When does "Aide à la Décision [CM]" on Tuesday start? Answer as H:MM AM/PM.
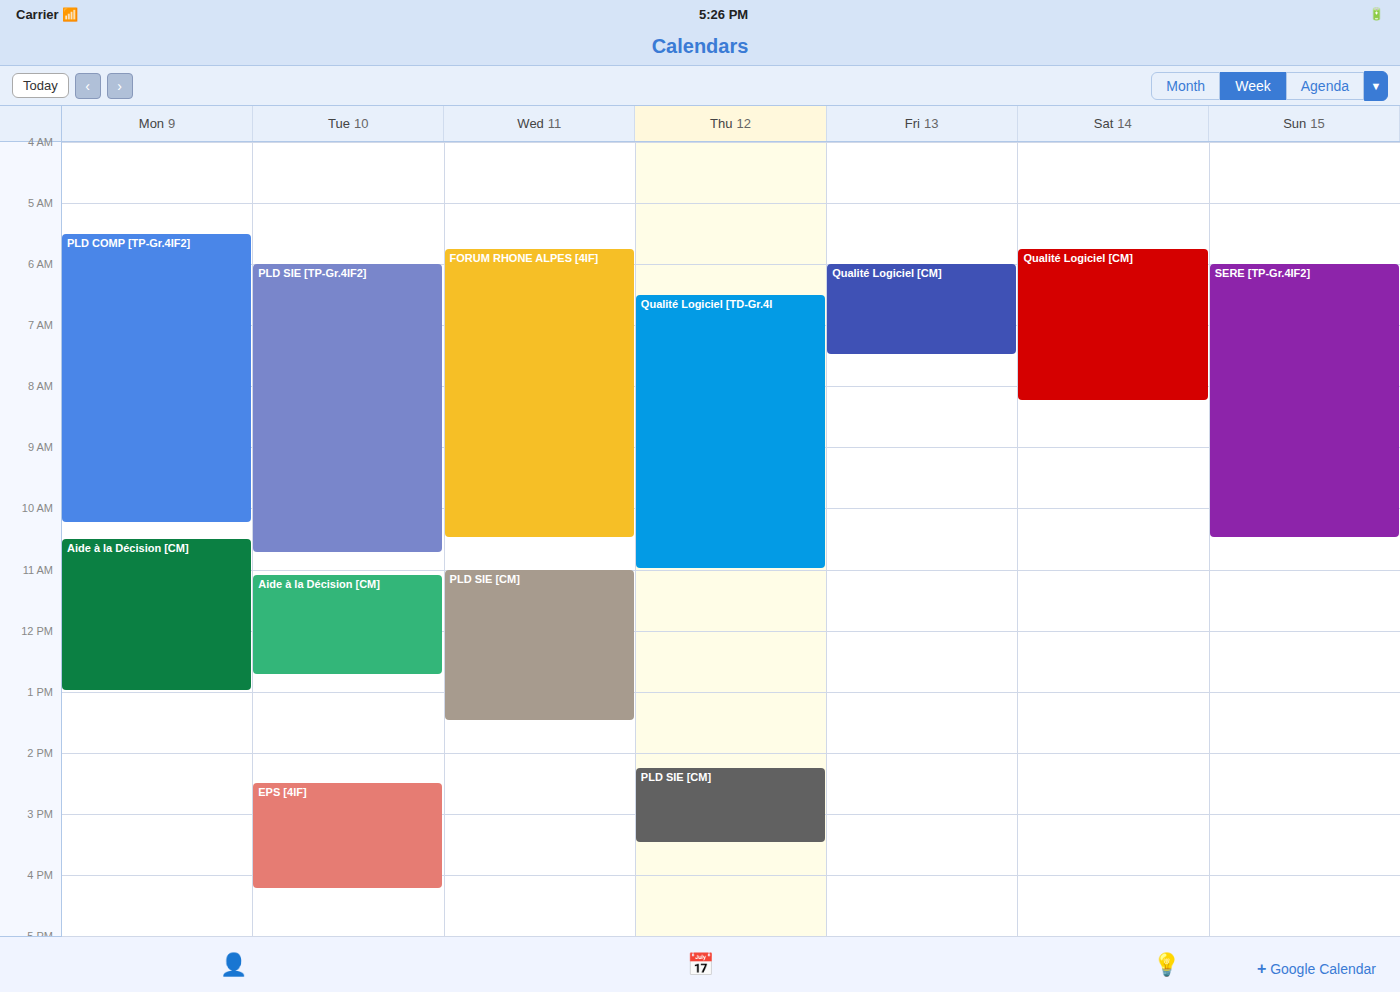
11:05 AM